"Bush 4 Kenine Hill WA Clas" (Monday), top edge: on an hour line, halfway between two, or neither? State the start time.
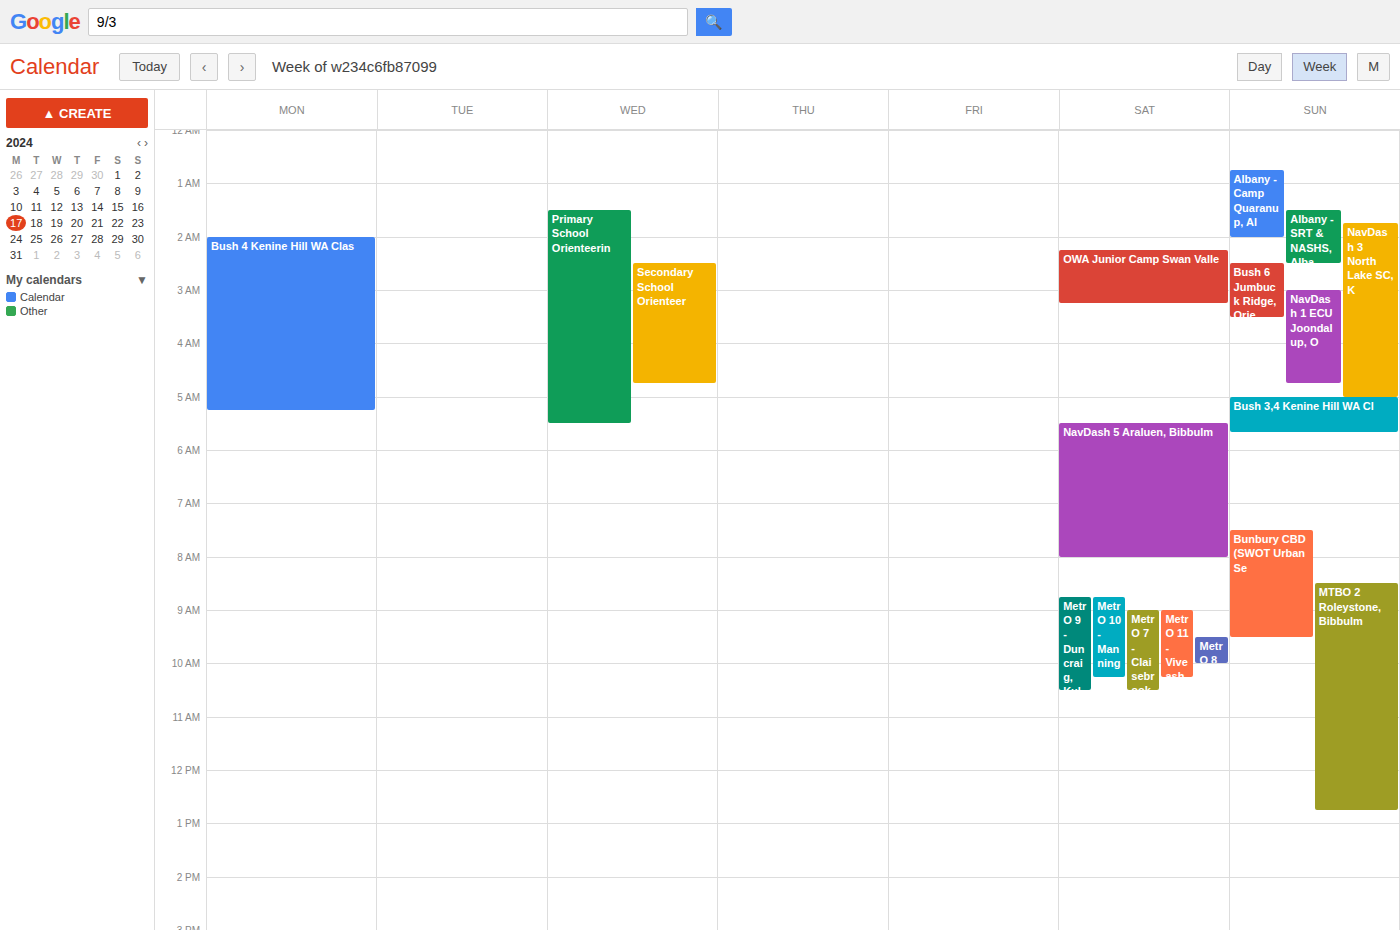
2:00 AM -- exactly on the 2 AM line.